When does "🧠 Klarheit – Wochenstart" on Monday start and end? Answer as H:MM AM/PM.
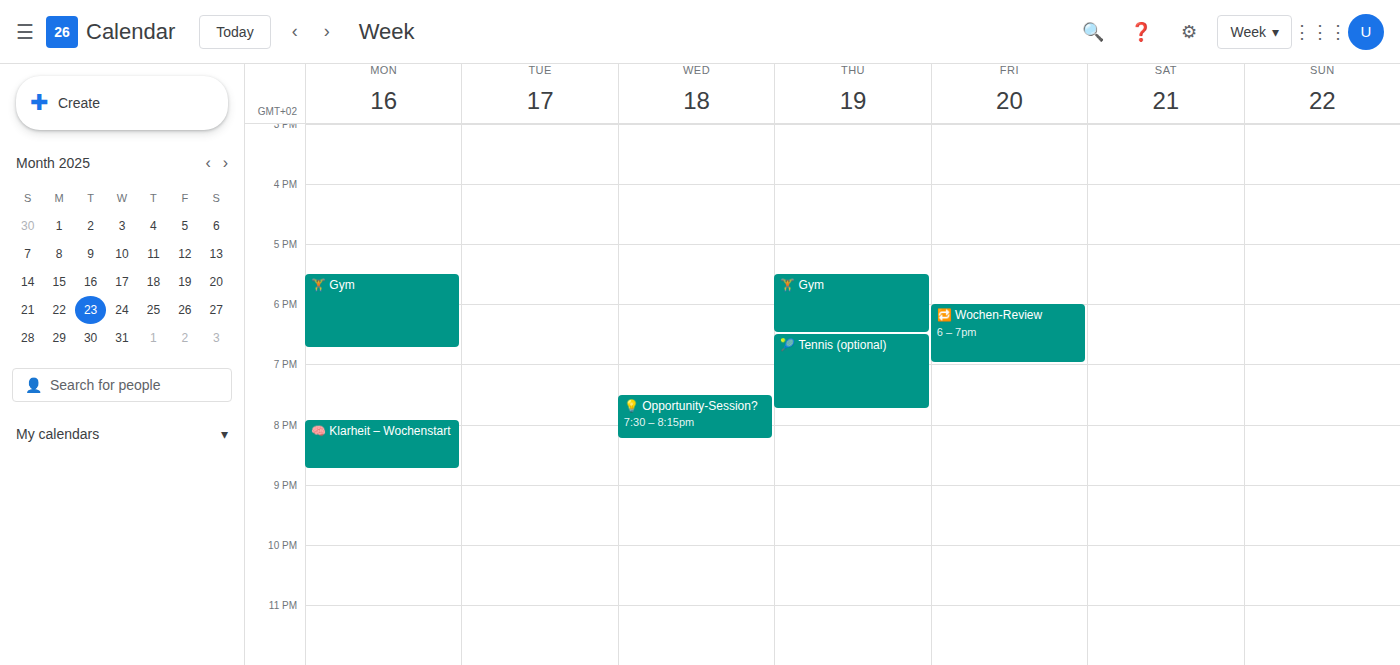
7:55 PM to 8:45 PM